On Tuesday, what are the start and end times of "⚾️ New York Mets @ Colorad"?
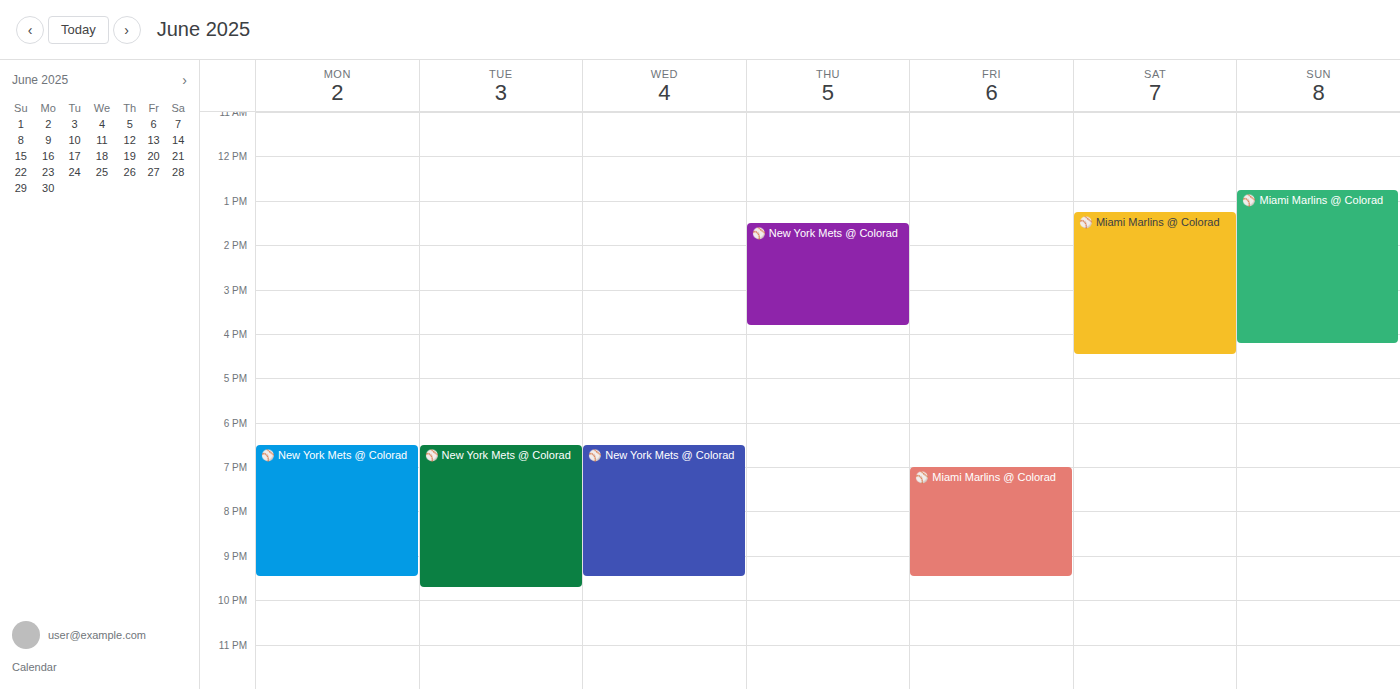
6:30 PM to 9:45 PM